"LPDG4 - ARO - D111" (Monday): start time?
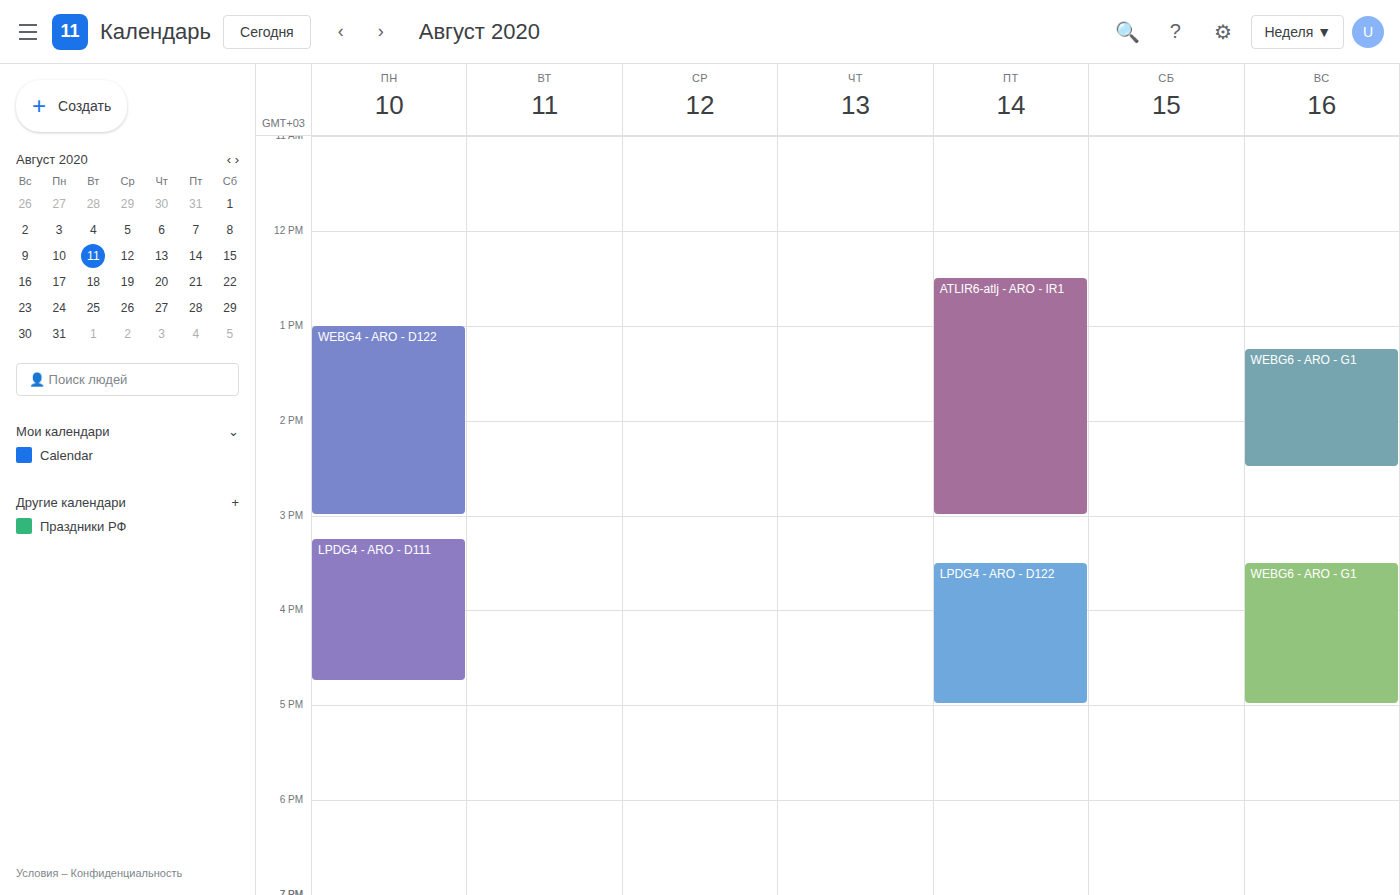
3:15 PM